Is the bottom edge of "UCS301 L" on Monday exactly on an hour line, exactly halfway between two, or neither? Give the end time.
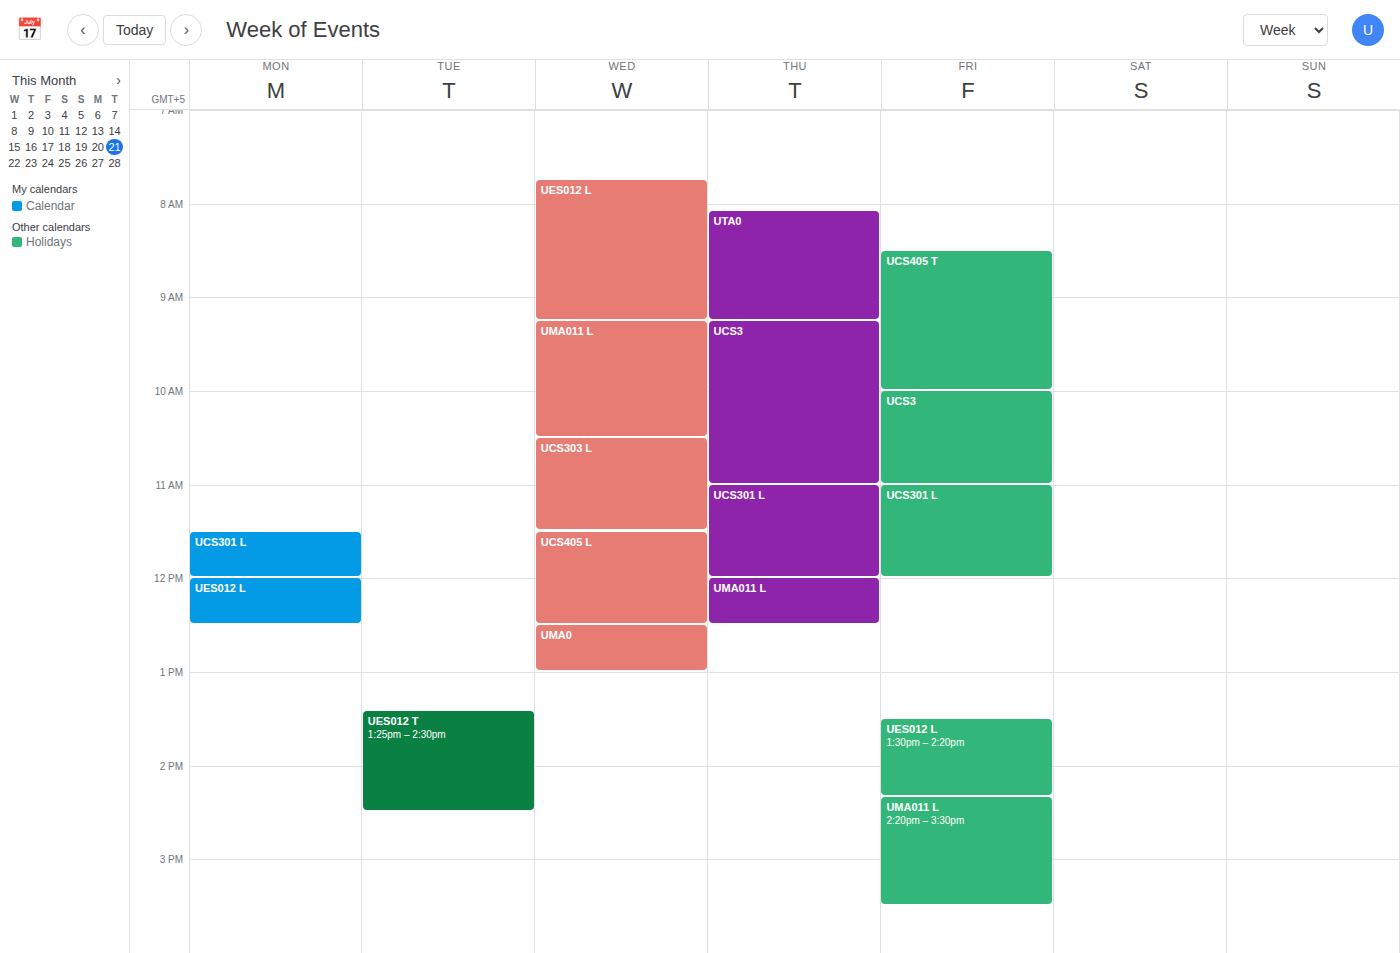
12:00 PM -- exactly on the 12 PM line.